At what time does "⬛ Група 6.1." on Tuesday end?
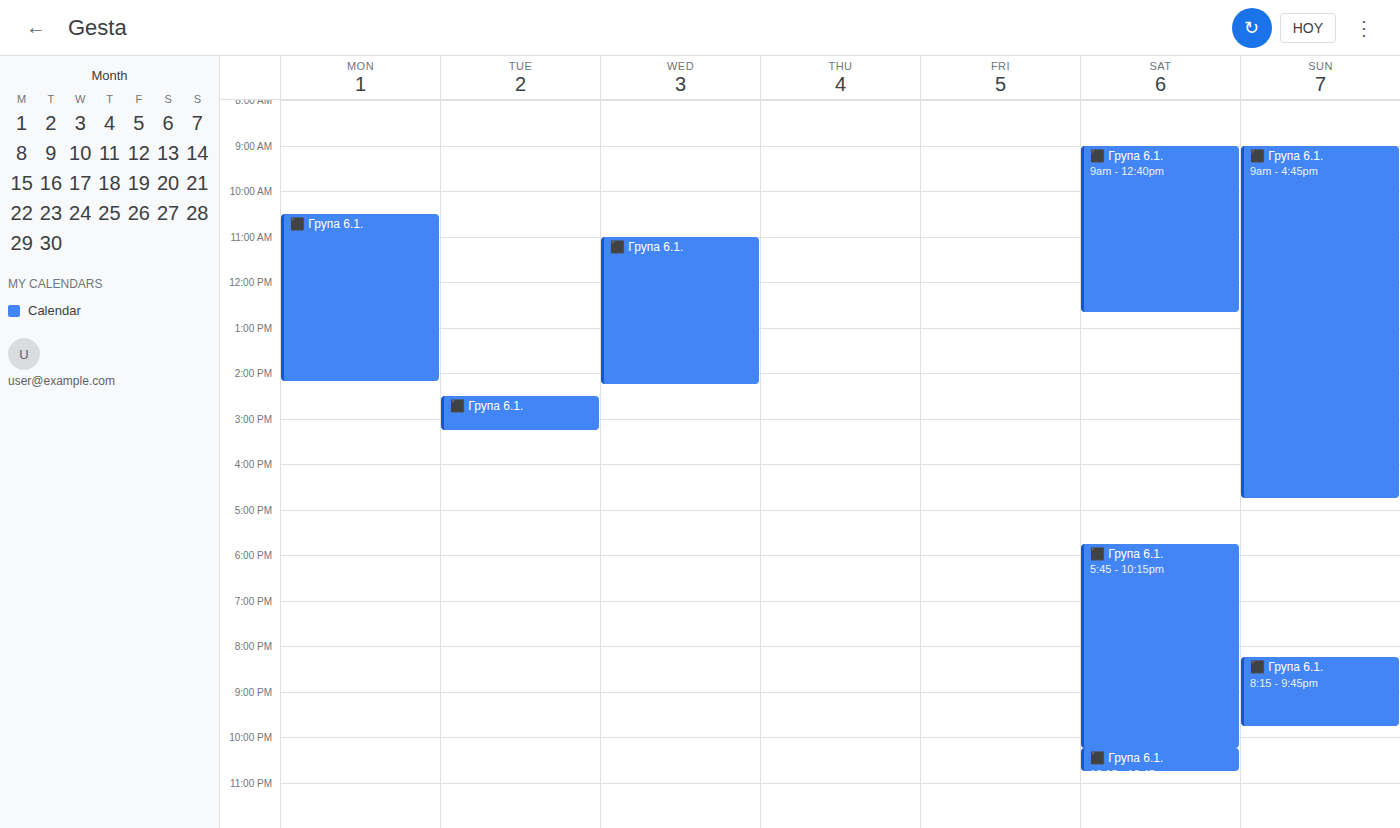
3:15 PM